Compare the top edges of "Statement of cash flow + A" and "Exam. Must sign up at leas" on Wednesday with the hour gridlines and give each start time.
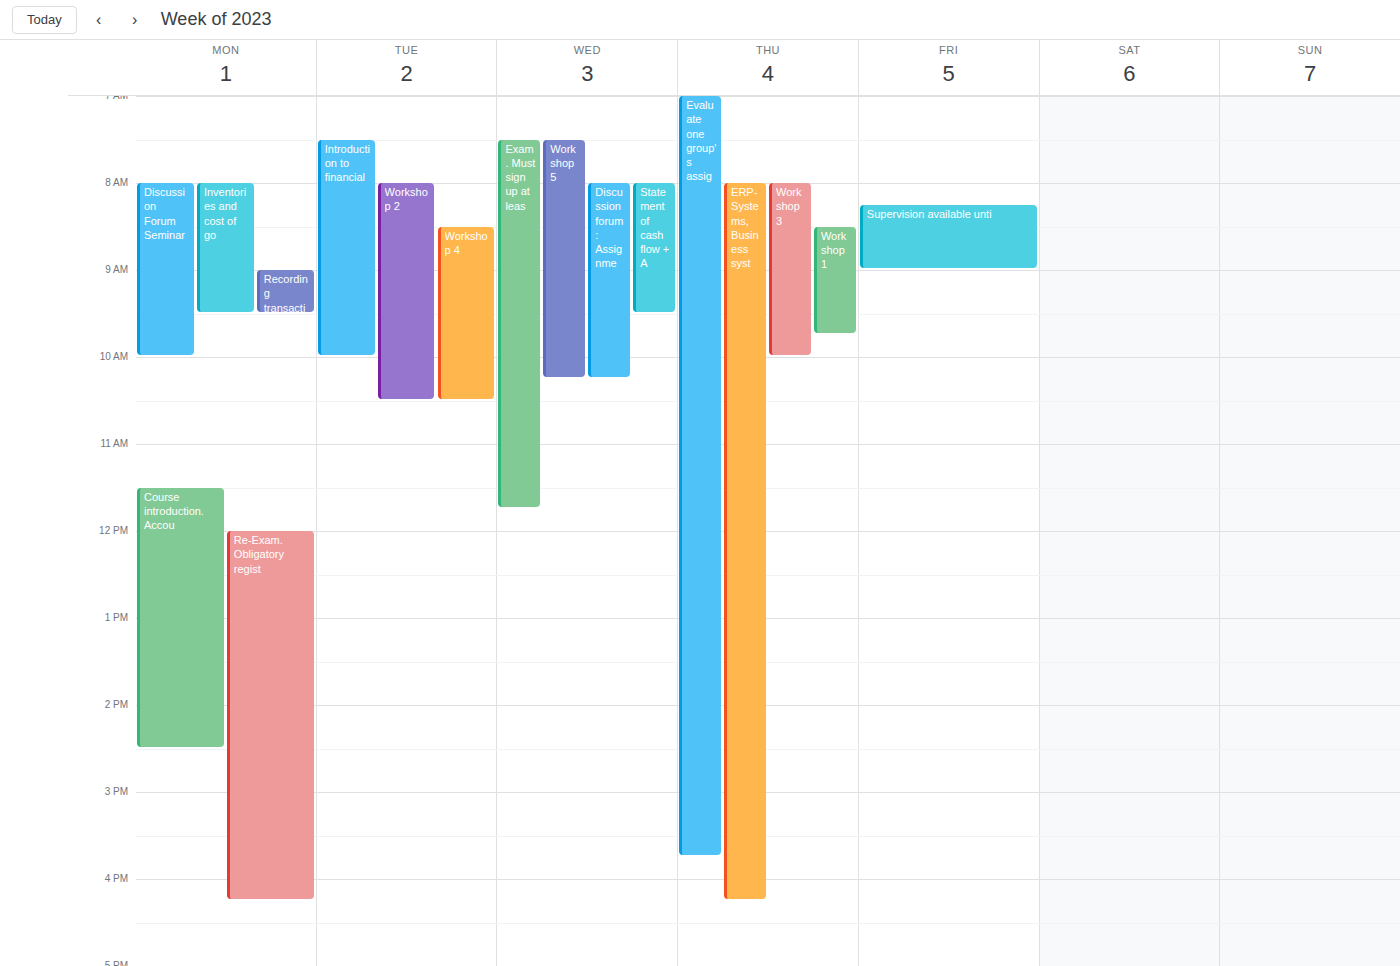
"Statement of cash flow + A": 08:00, exactly on the 08:00 line. "Exam. Must sign up at leas": 07:30, halfway between the 07:00 and 08:00 lines.